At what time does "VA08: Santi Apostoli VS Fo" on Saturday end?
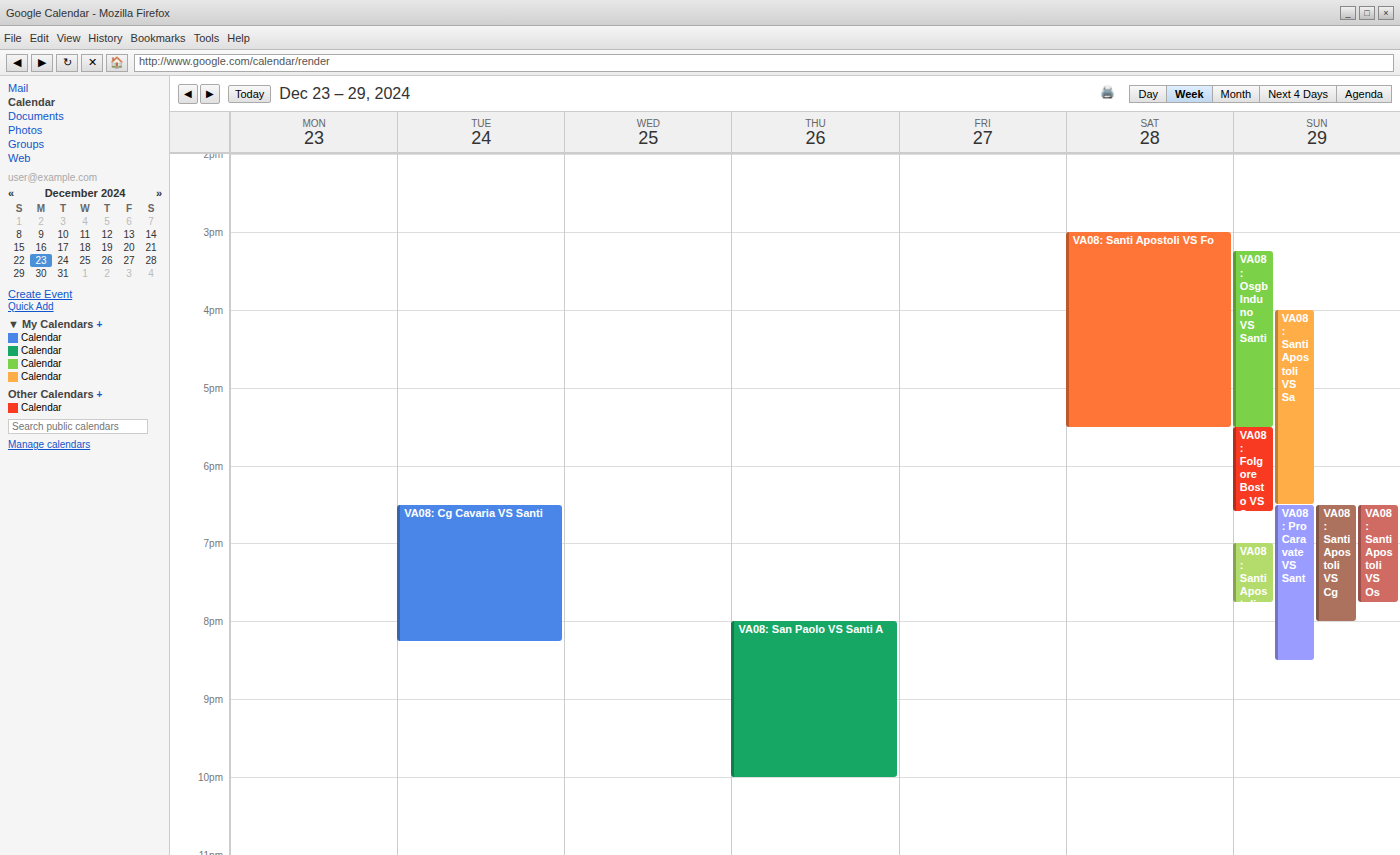
5:30 PM